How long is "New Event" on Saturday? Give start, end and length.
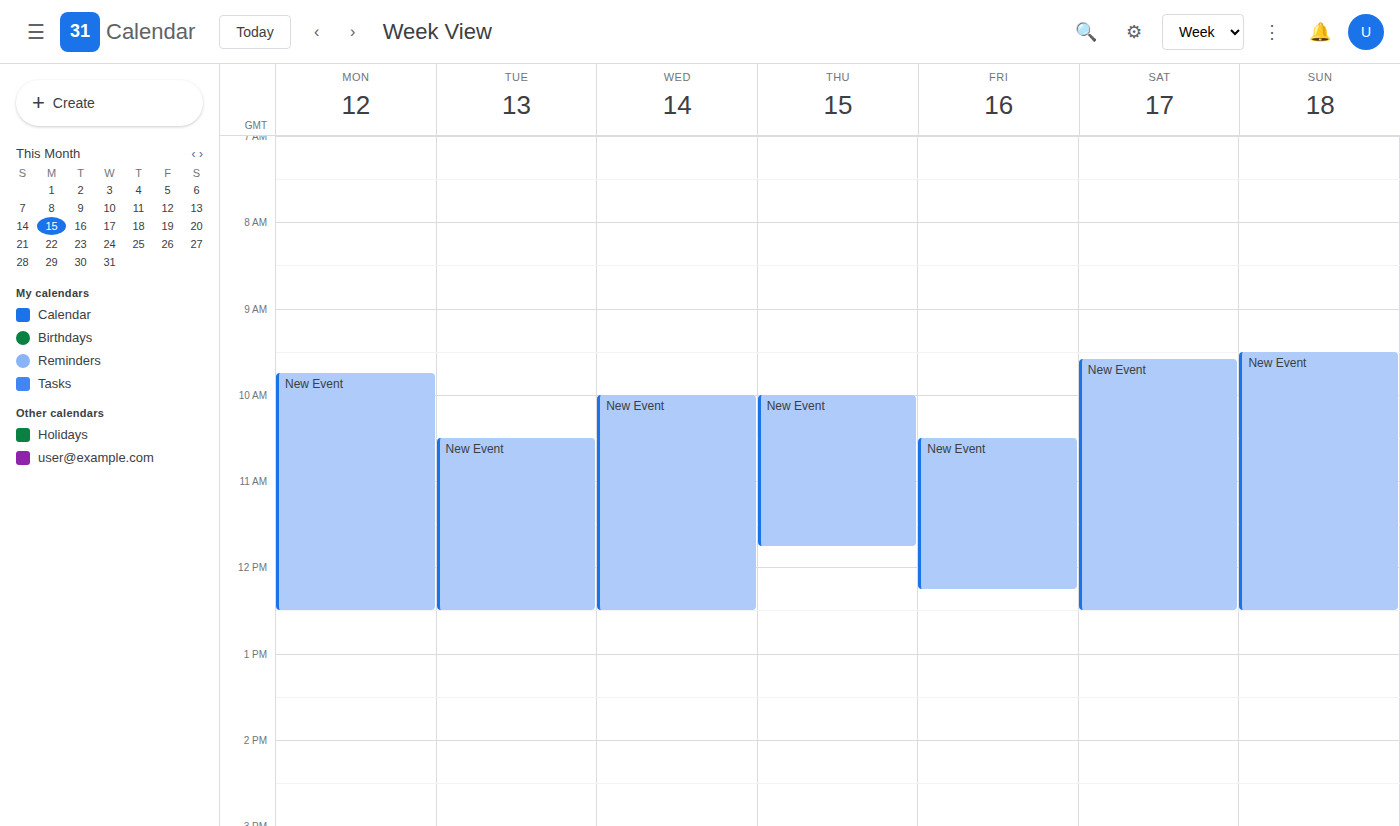
09:35 to 12:30, 2 hours 55 minutes